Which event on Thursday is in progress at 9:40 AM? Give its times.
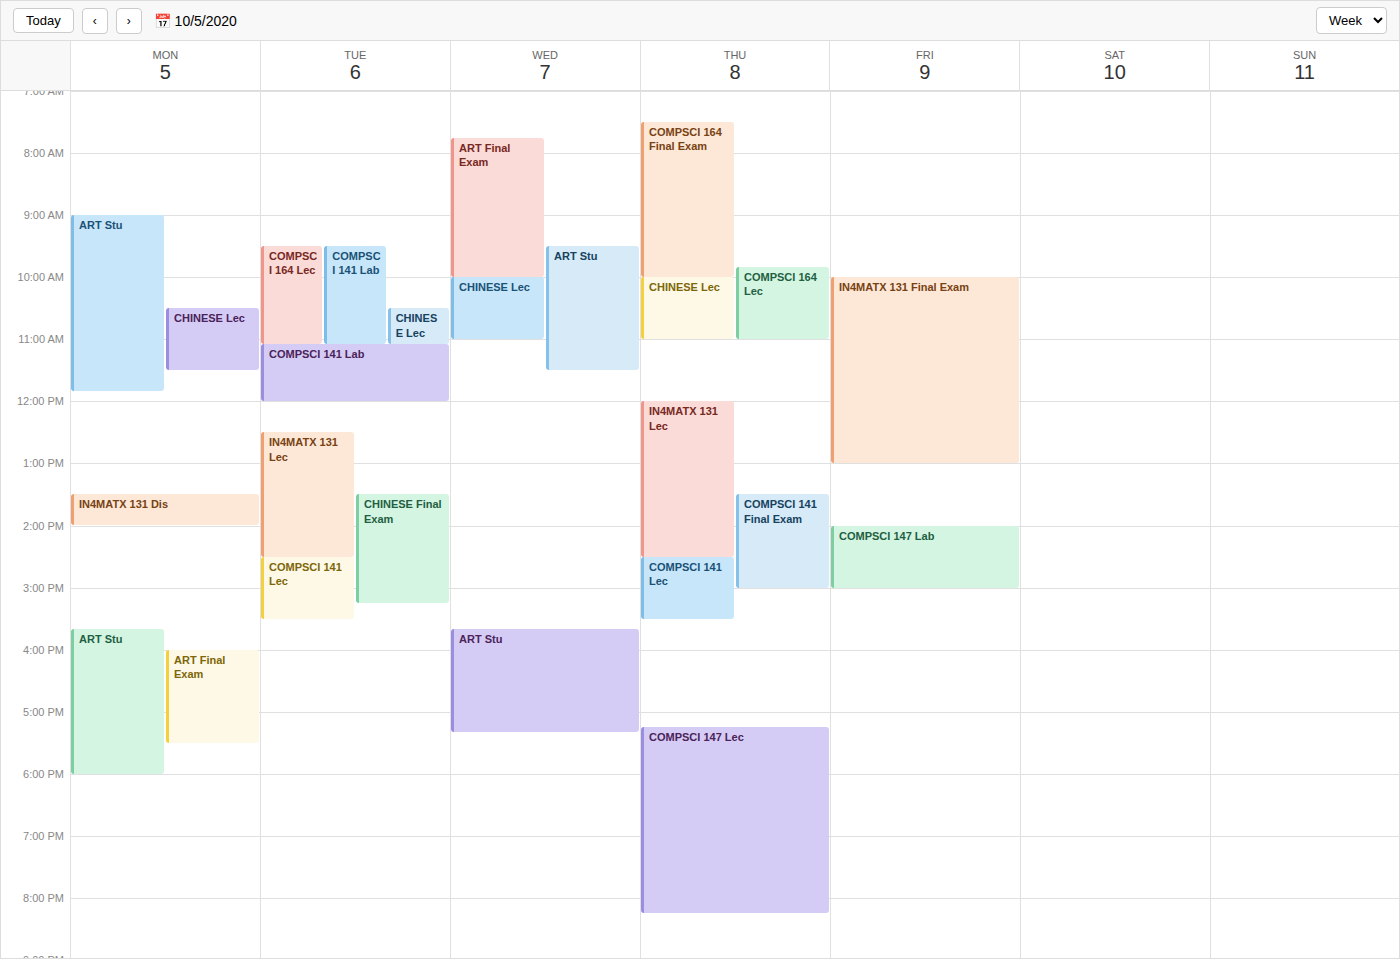
"COMPSCI 164 Final Exam", 7:30 AM to 10:00 AM